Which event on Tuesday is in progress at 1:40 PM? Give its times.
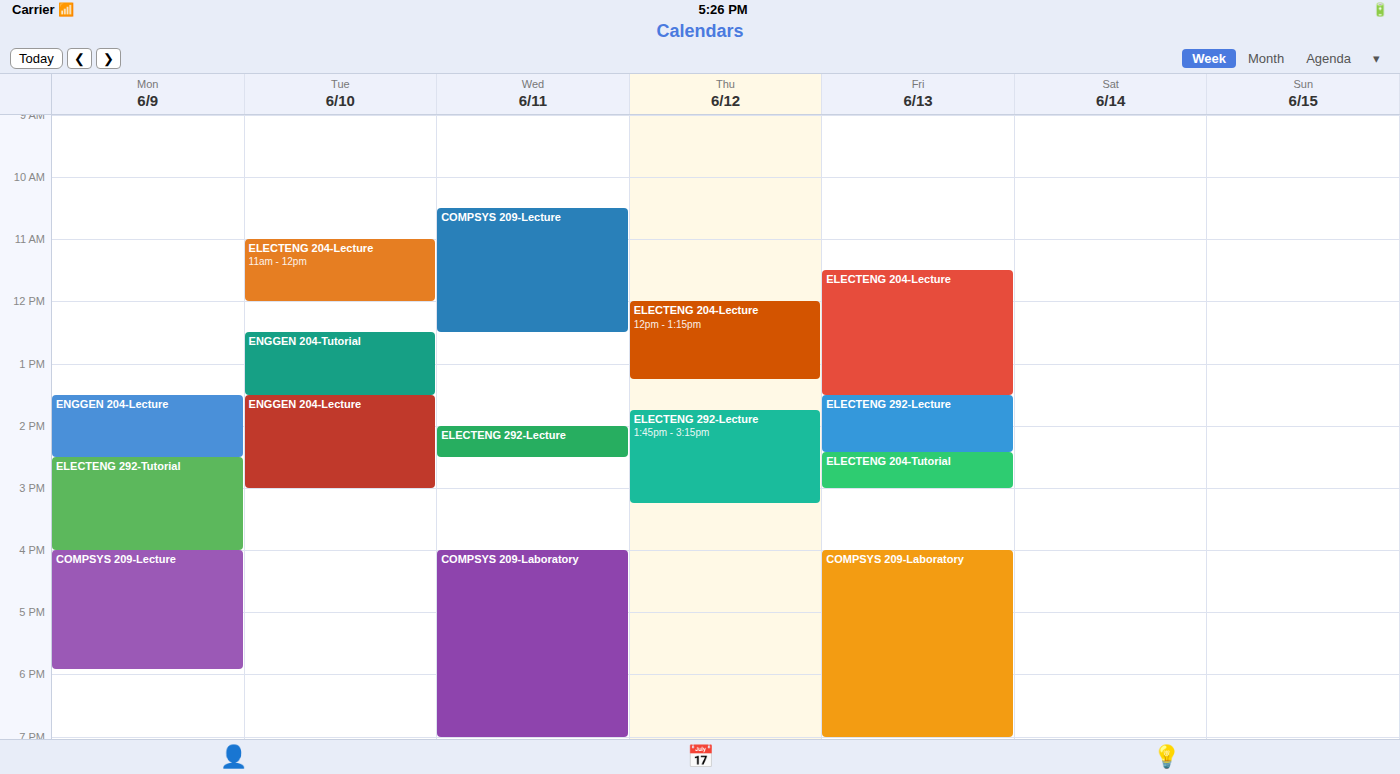
"ENGGEN 204-Lecture", 1:30 PM to 3:00 PM